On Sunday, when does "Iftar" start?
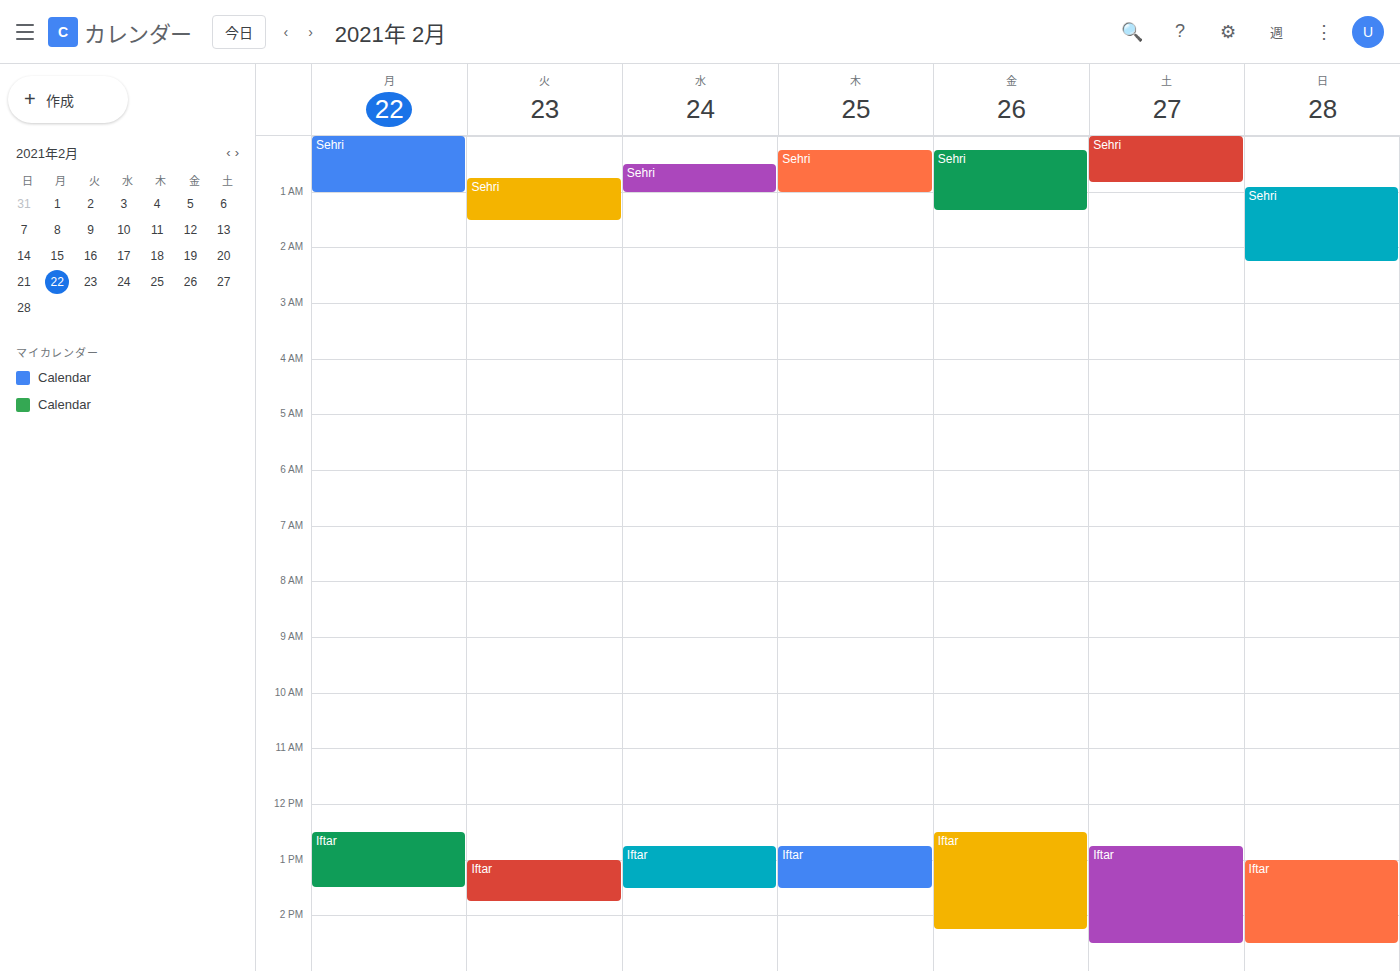
1:00 PM